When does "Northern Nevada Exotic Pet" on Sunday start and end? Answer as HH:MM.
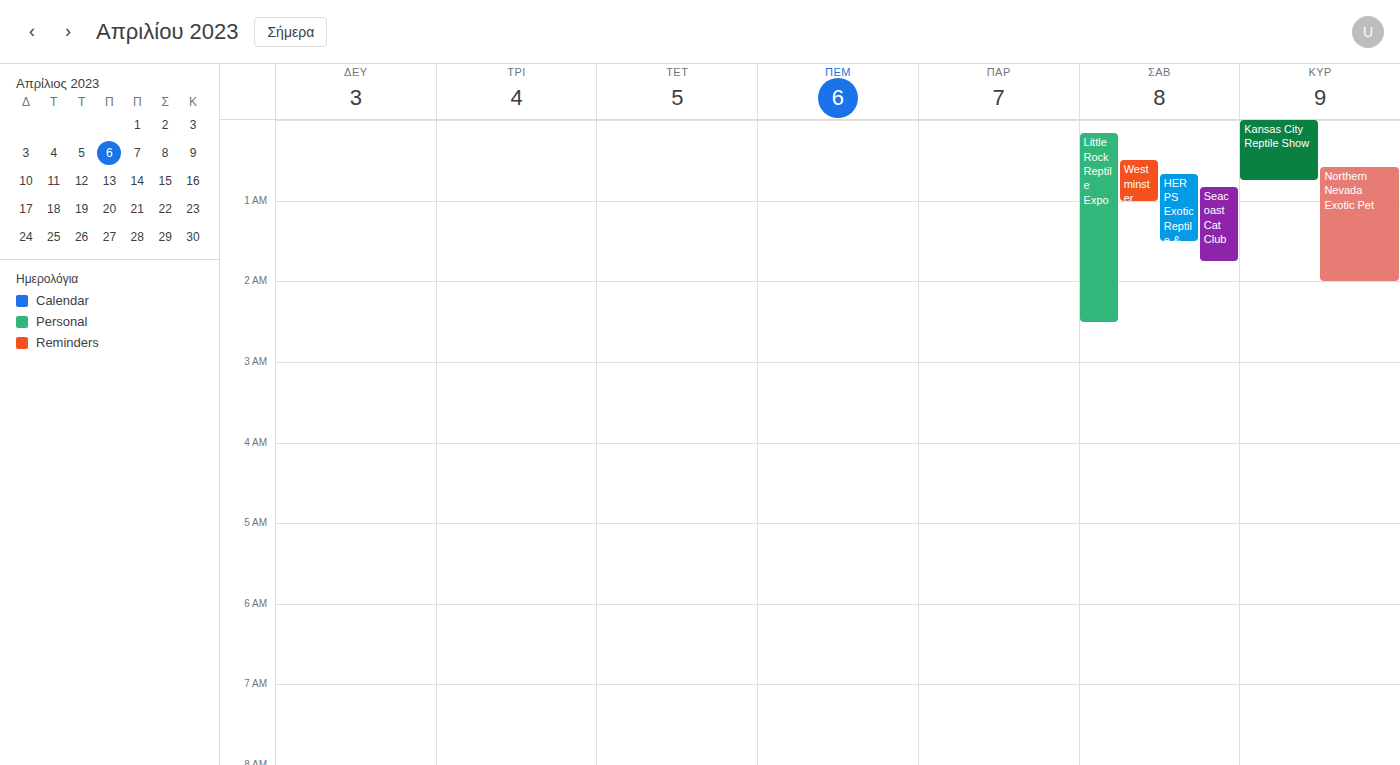
00:35 to 02:00